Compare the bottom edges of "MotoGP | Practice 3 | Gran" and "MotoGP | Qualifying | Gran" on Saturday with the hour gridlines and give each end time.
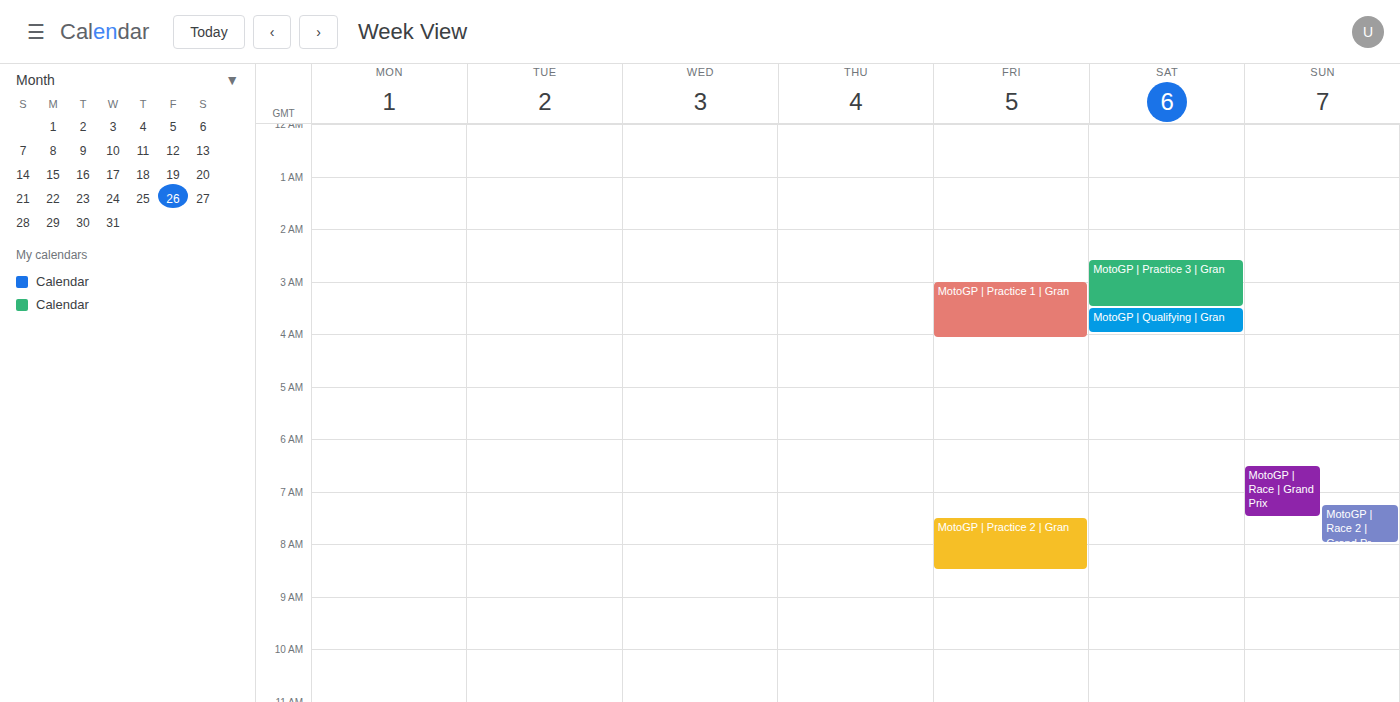
"MotoGP | Practice 3 | Gran": 3:30 AM, halfway between the 3 AM and 4 AM lines. "MotoGP | Qualifying | Gran": 4:00 AM, exactly on the 4 AM line.